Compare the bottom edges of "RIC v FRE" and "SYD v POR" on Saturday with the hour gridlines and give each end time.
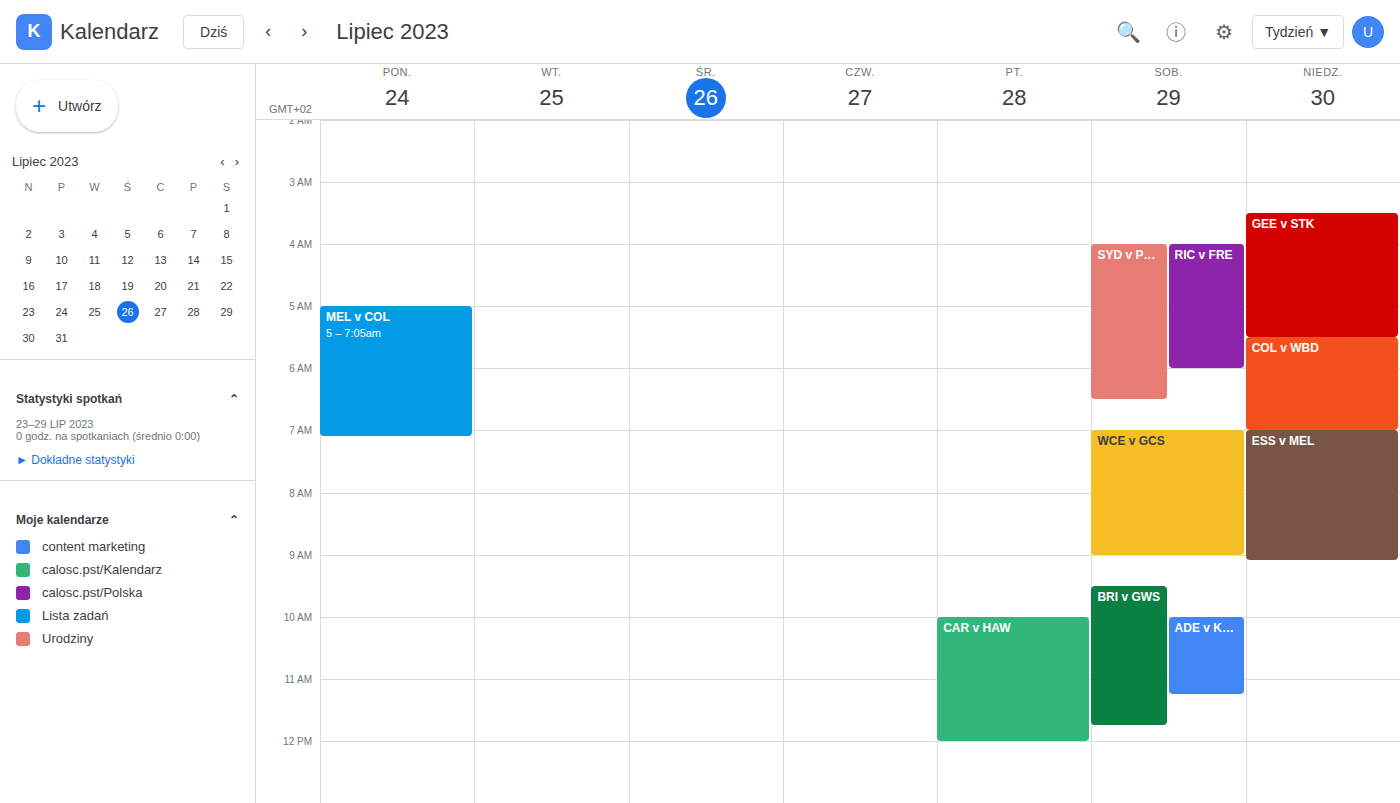
"RIC v FRE": 6:00 AM, exactly on the 6 AM line. "SYD v POR": 6:30 AM, halfway between the 6 AM and 7 AM lines.